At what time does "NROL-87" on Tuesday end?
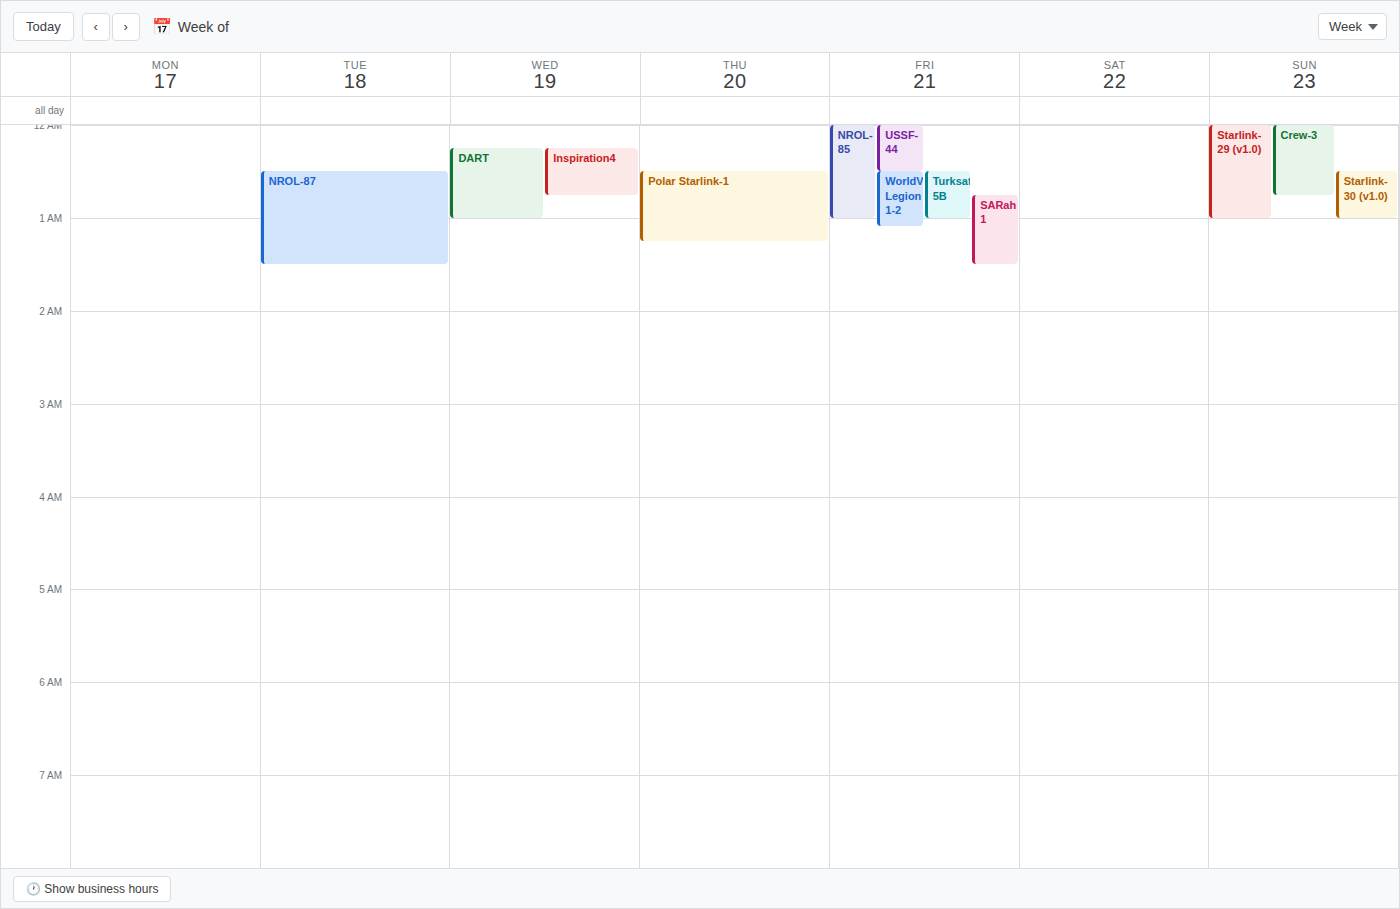
01:30